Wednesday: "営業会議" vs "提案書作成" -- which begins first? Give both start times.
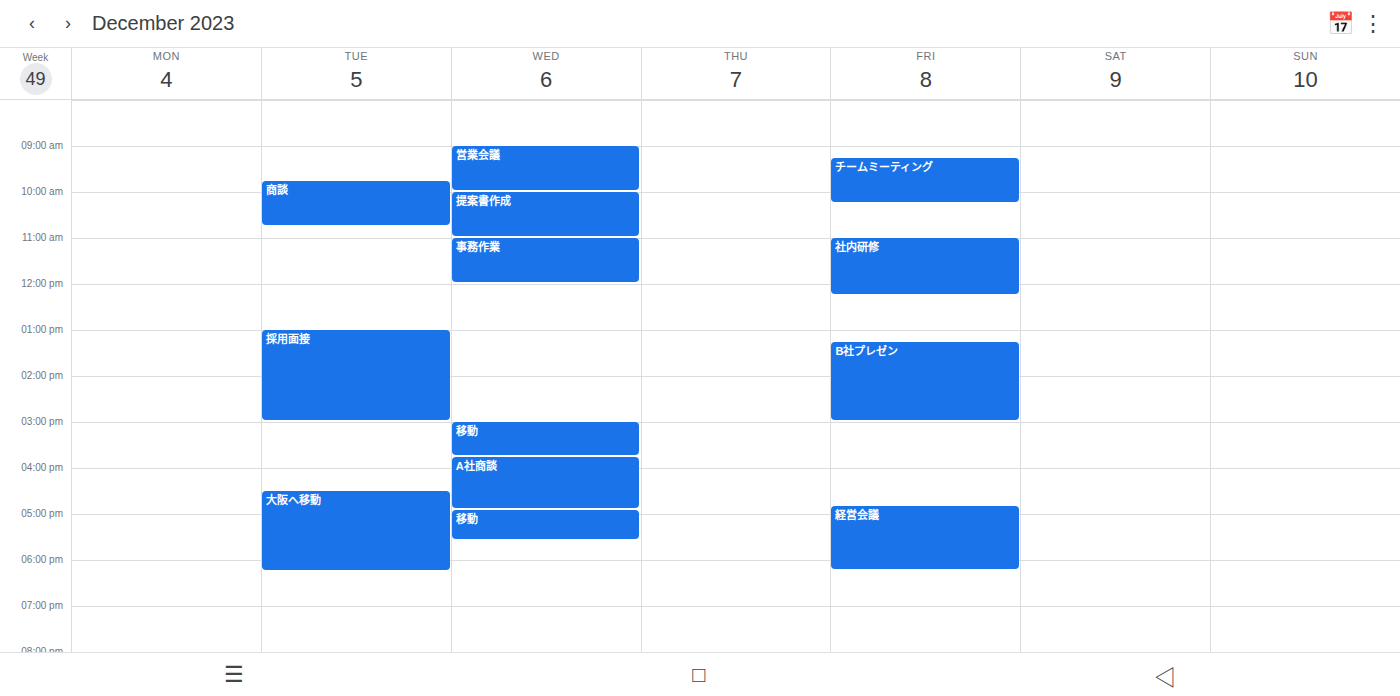
"営業会議" 9:00 AM; "提案書作成" 10:00 AM.